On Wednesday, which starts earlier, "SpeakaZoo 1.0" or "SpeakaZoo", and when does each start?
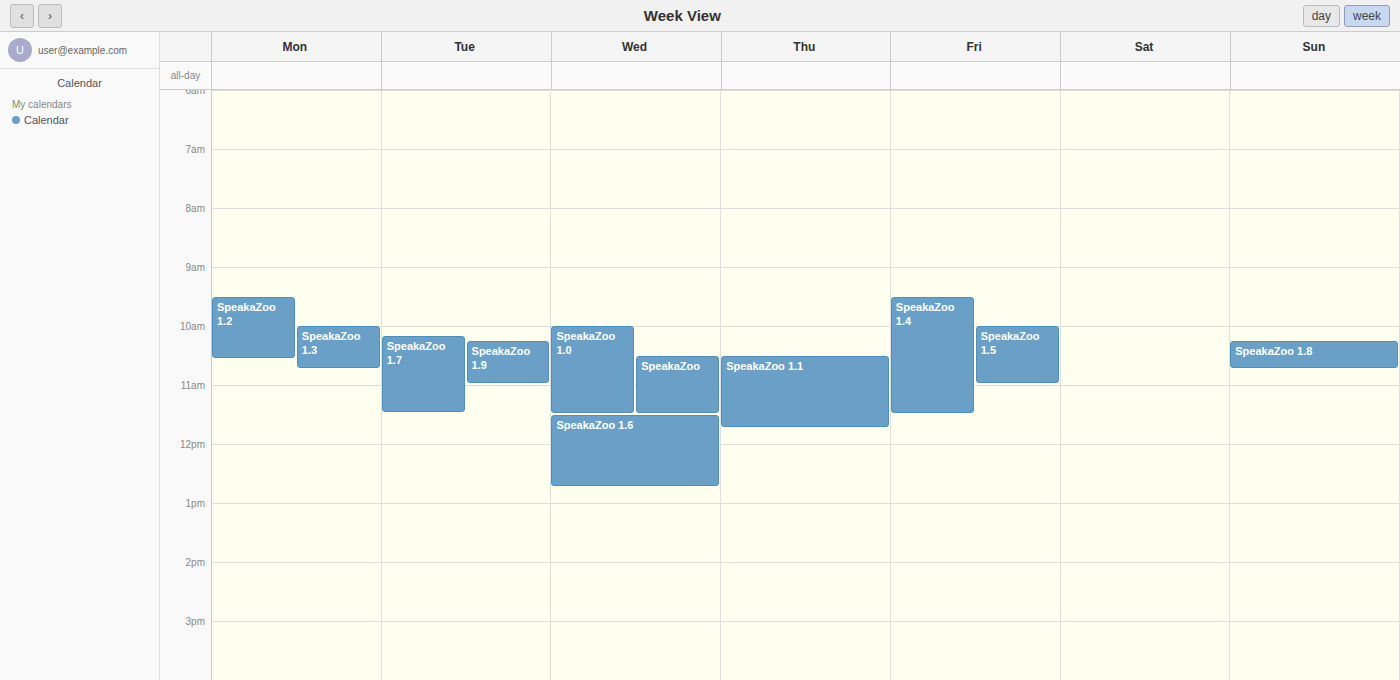
"SpeakaZoo 1.0" 10:00 AM; "SpeakaZoo" 10:30 AM.